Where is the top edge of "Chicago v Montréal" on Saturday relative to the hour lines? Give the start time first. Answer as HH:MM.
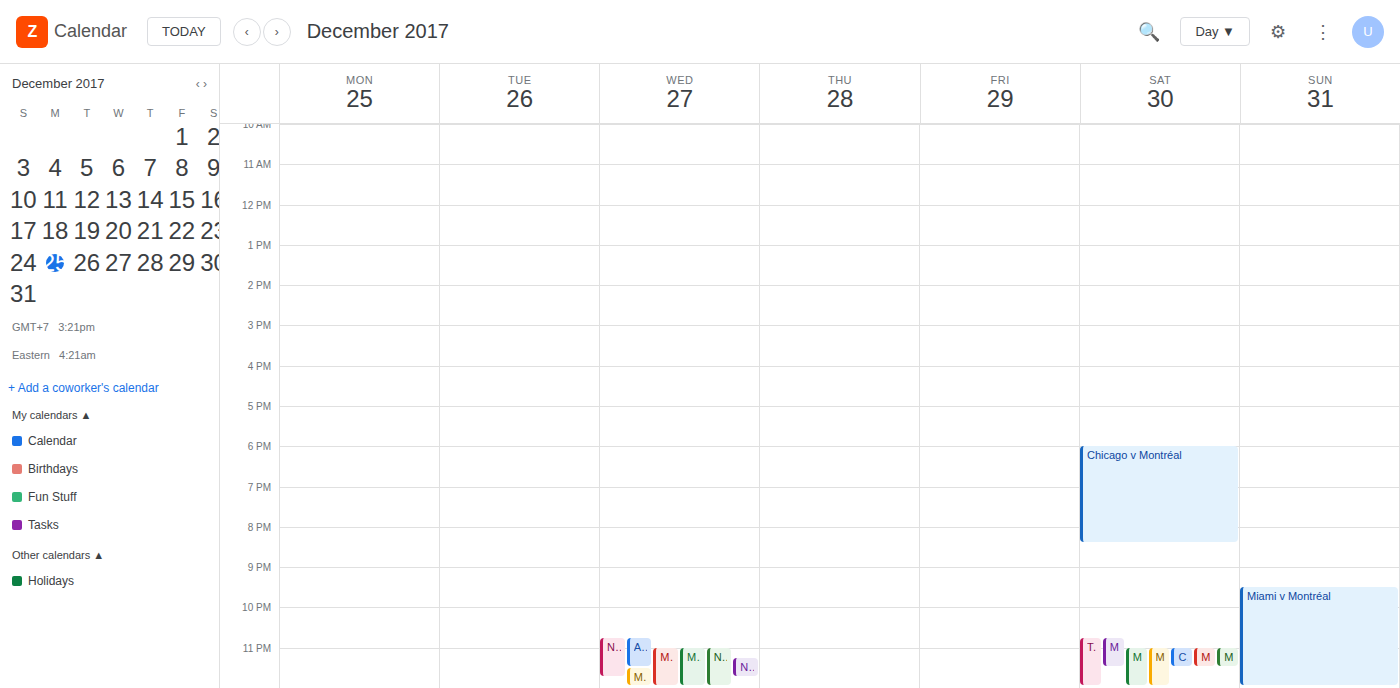
18:00 -- exactly on the 18:00 line.